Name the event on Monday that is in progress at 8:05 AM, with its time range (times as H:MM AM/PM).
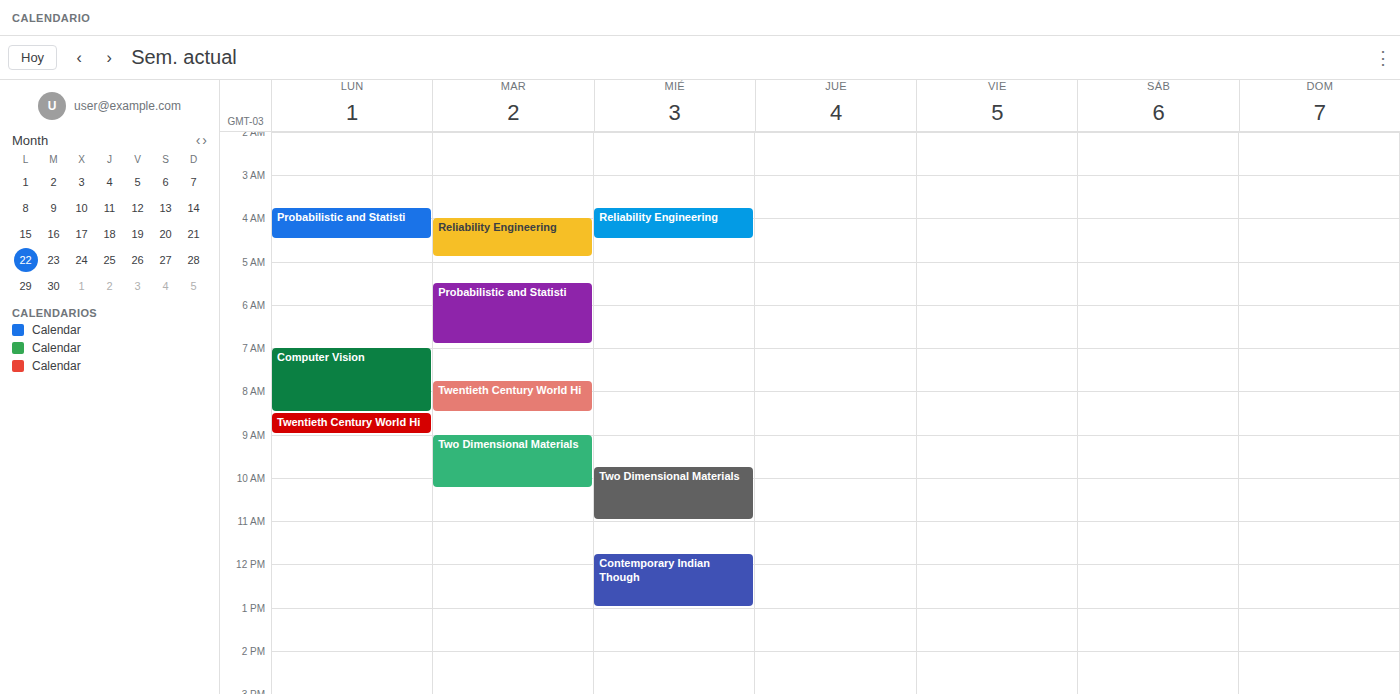
"Computer Vision", 7:00 AM to 8:30 AM